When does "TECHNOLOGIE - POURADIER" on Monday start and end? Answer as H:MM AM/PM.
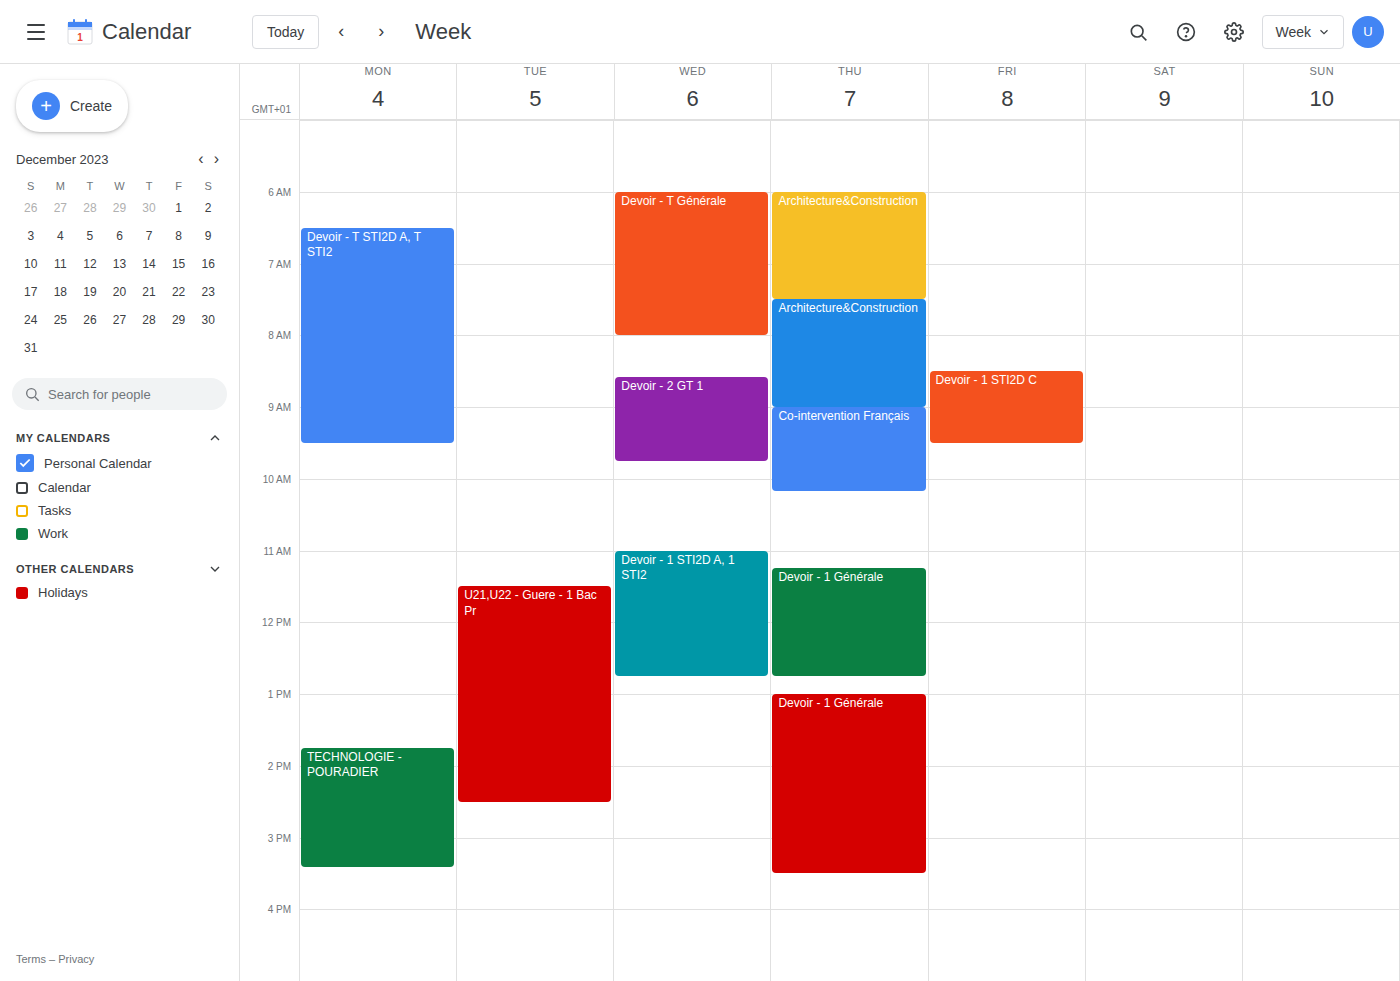
1:45 PM to 3:25 PM